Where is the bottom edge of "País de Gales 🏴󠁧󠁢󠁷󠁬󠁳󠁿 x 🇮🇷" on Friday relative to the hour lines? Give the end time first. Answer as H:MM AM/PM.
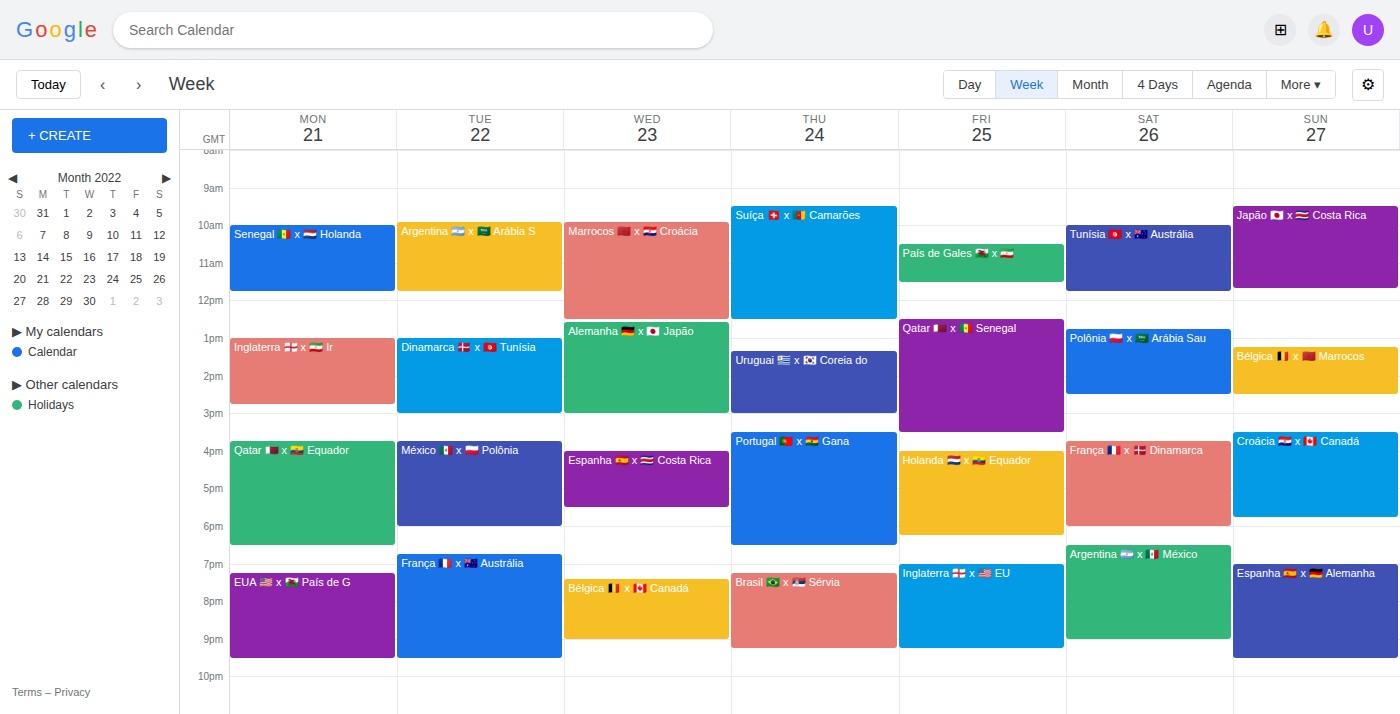
11:30 AM -- halfway between the 11 AM and 12 PM lines.